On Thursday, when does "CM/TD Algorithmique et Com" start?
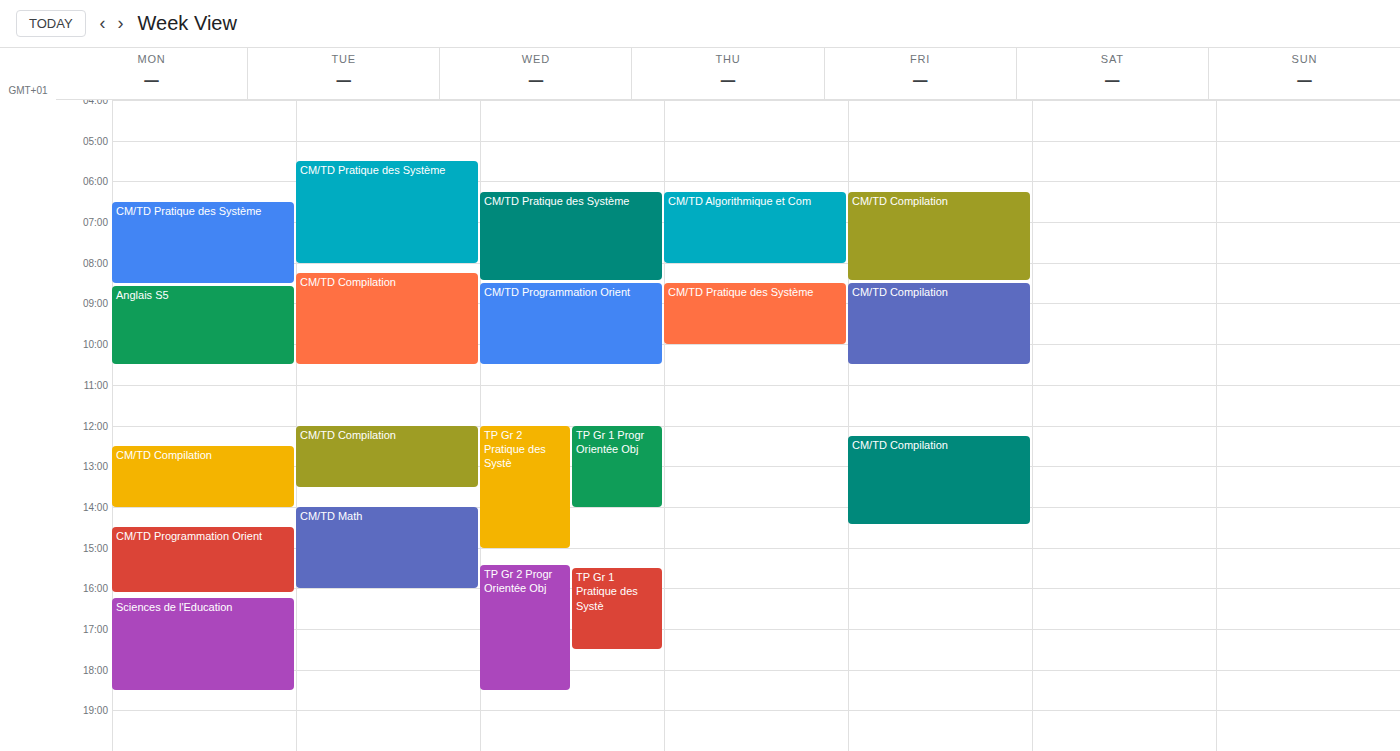
6:15 AM